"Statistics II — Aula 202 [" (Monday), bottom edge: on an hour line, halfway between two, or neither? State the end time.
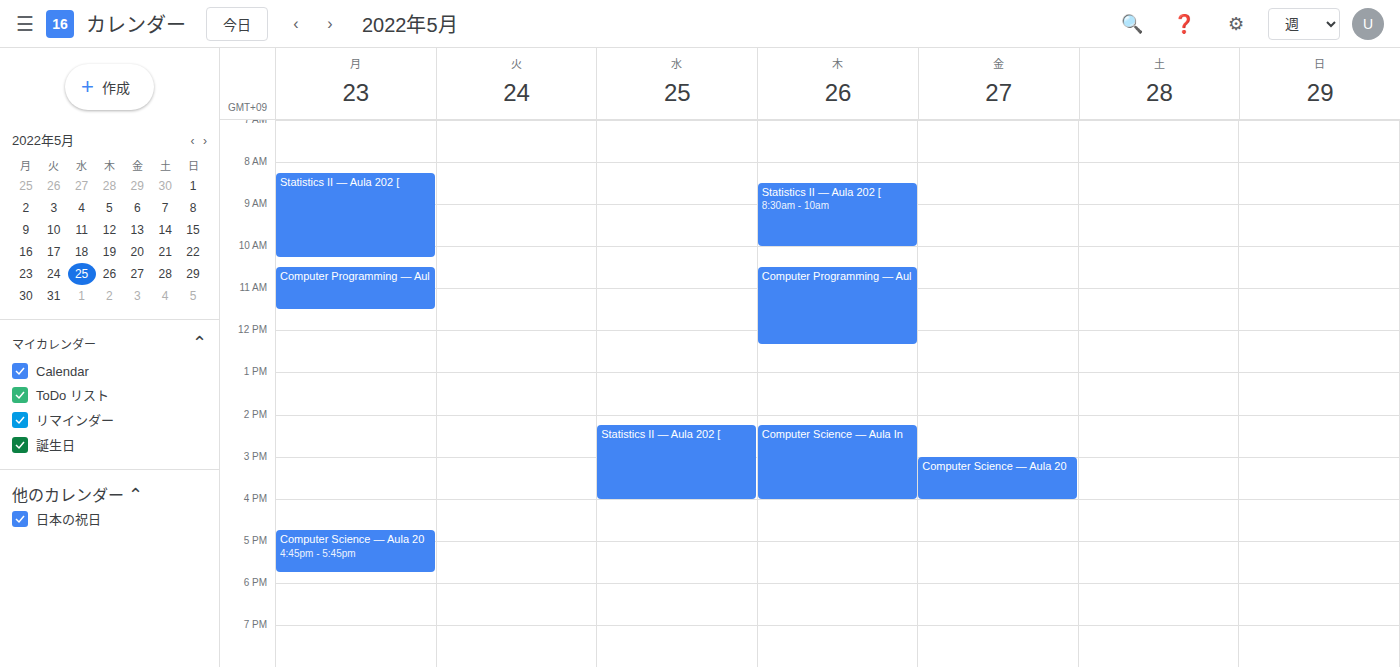
10:15 -- neither: a quarter of the way from the 10:00 line to the 11:00 line.